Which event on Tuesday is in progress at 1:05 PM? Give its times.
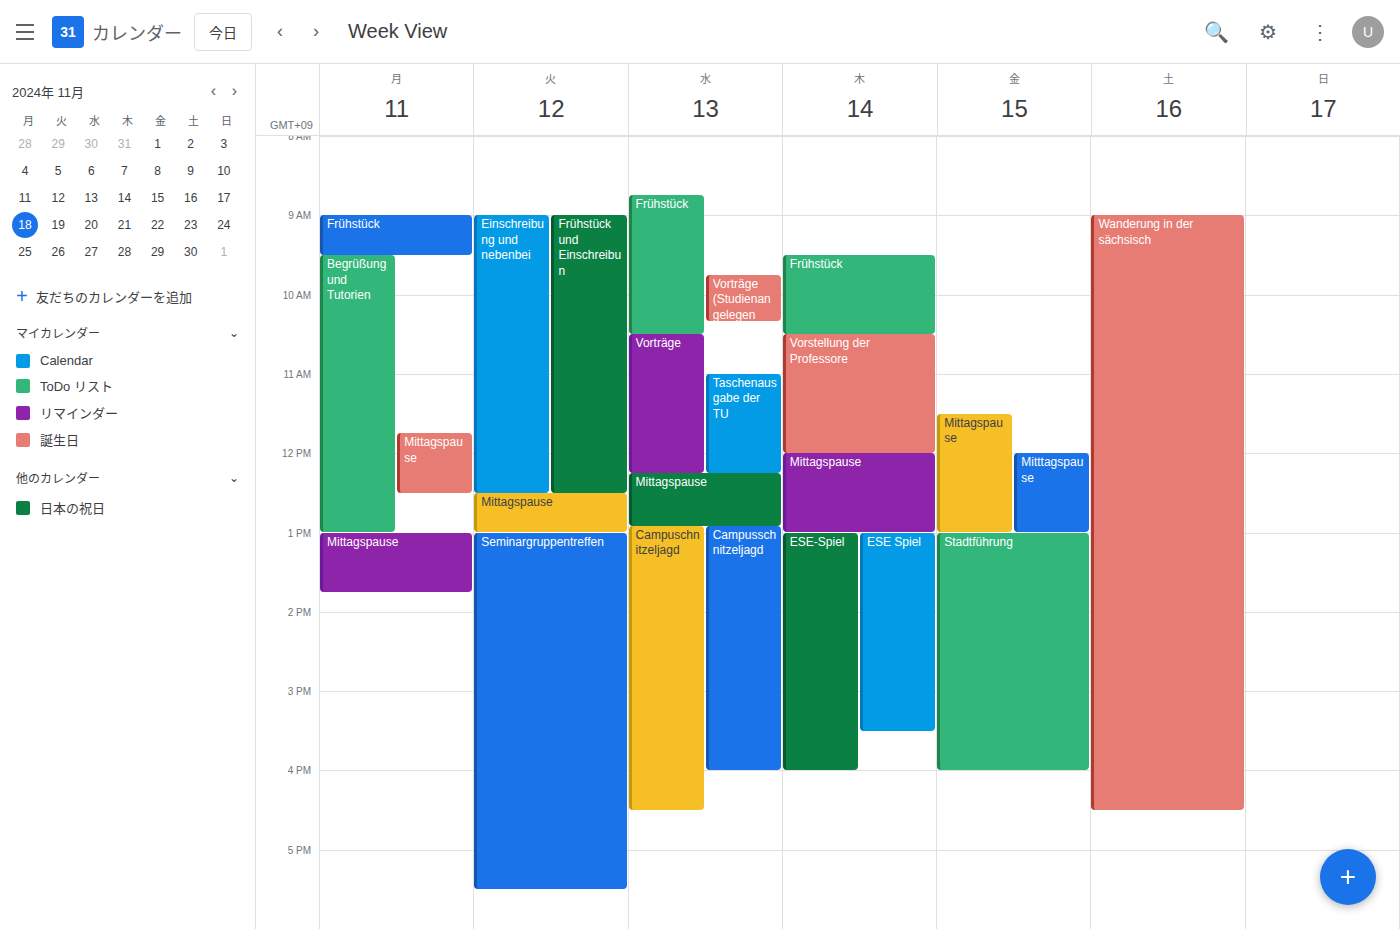
"Seminargruppentreffen", 1:00 PM to 5:30 PM